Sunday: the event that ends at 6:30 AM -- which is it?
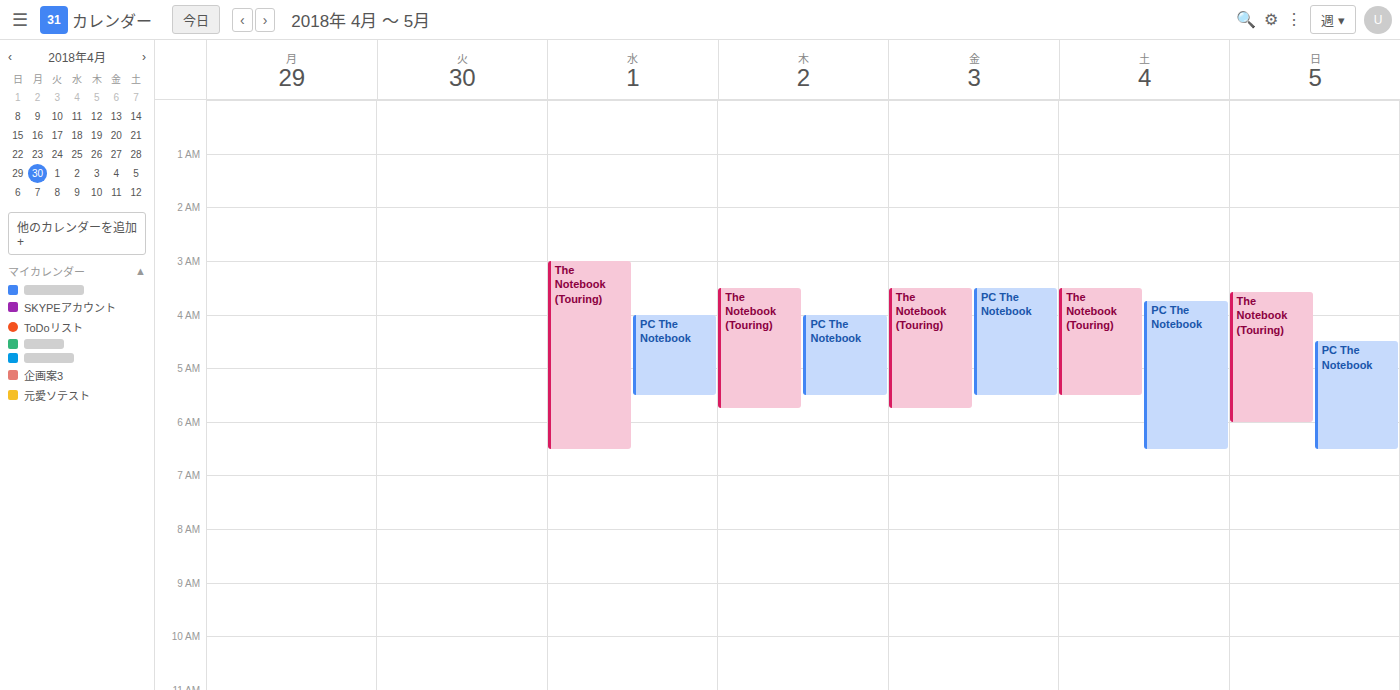
"PC The Notebook"